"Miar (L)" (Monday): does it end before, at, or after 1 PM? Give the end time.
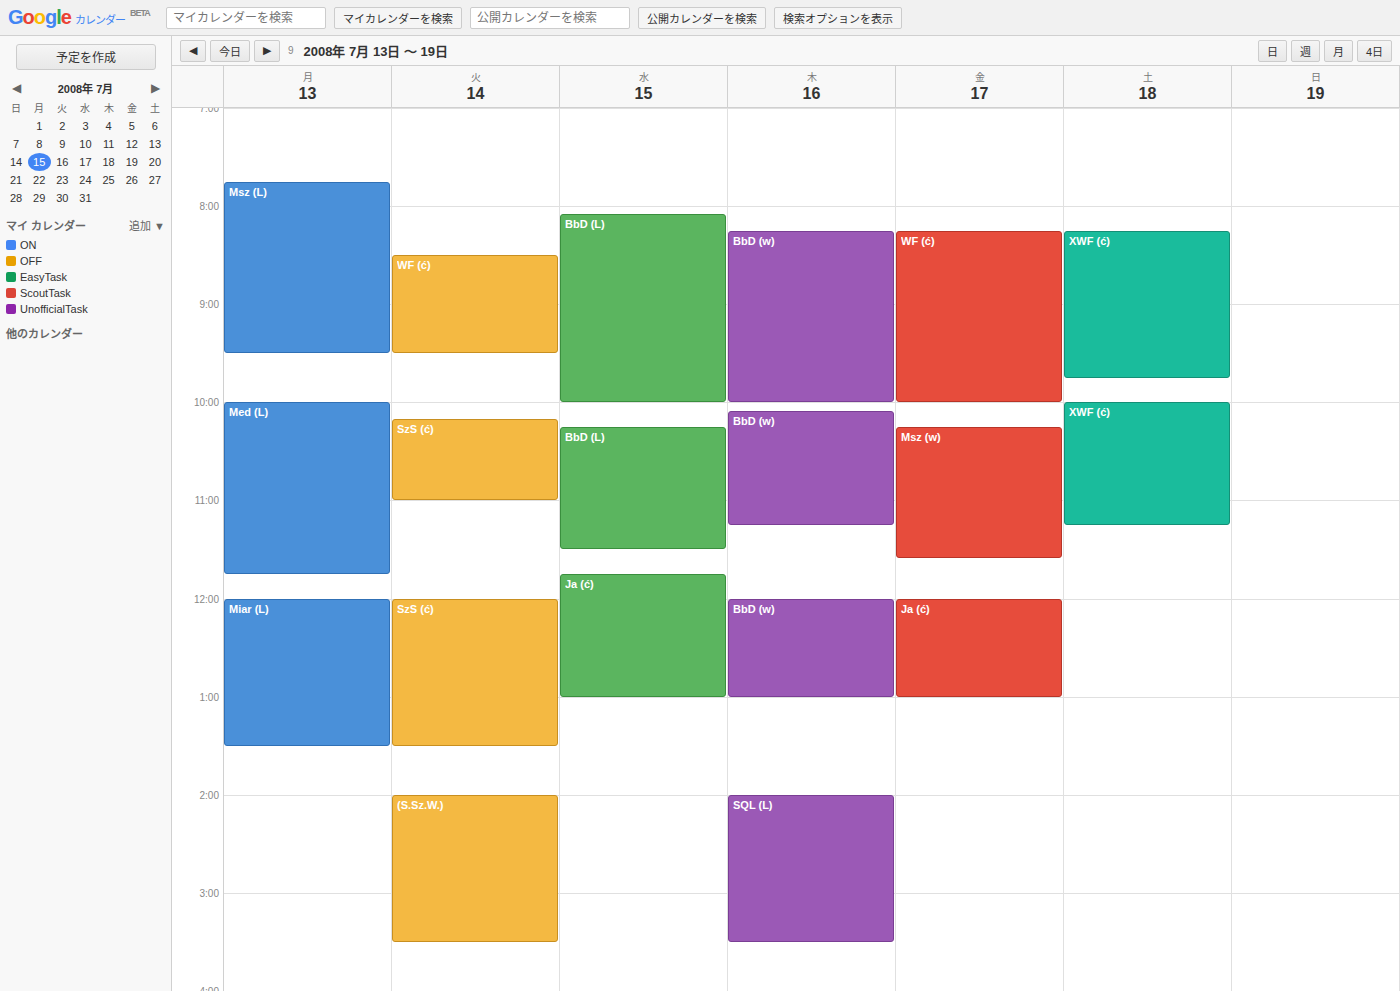
1:30 PM -- after 1 PM, 30 minutes below the 1 PM line.